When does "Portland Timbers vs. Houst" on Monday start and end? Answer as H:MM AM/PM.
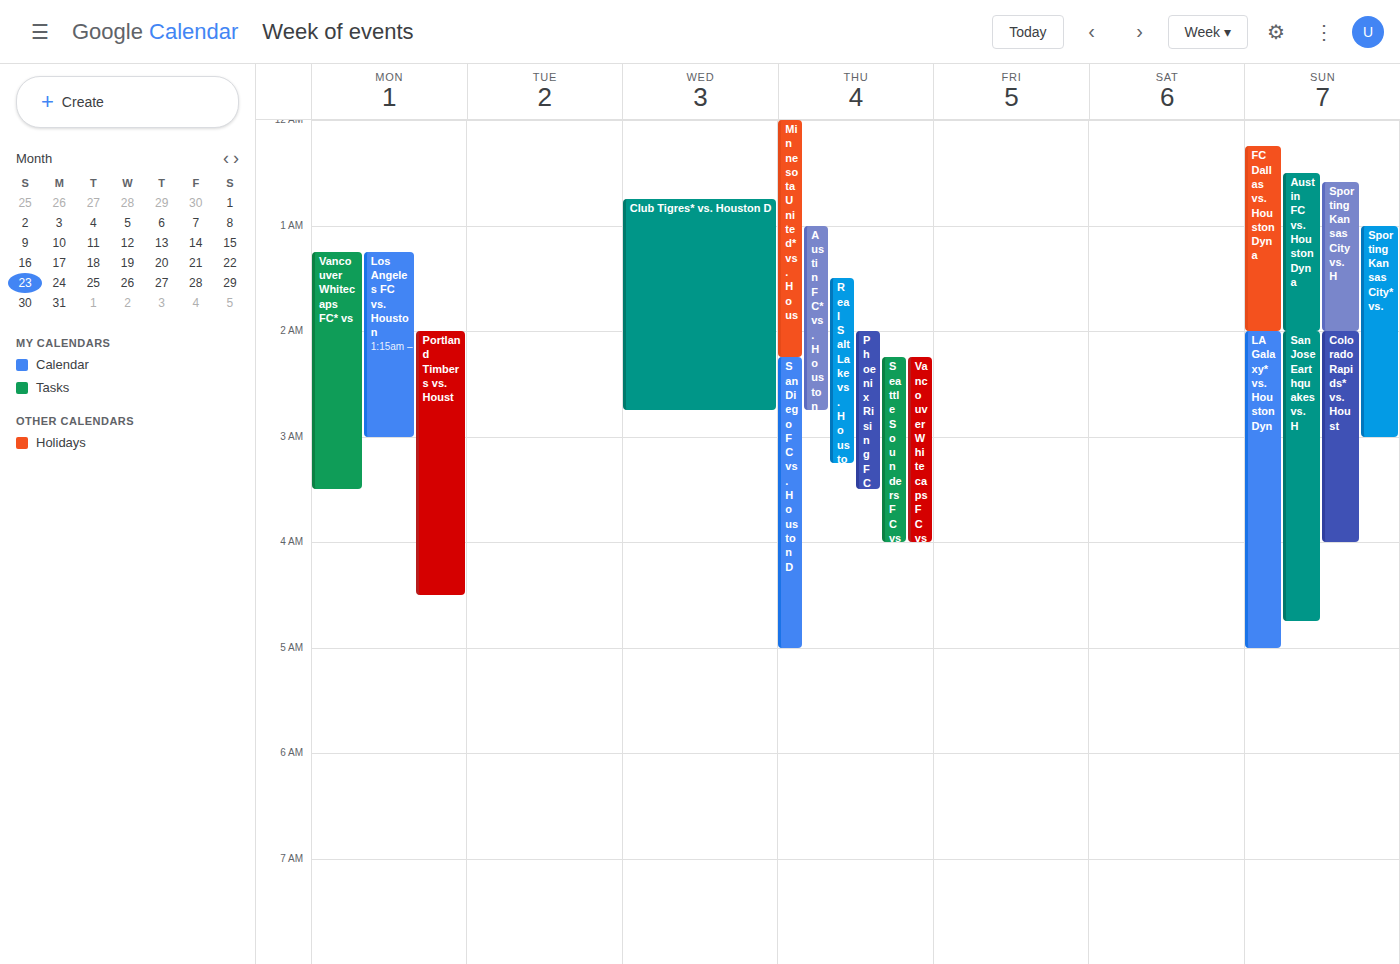
2:00 AM to 4:30 AM